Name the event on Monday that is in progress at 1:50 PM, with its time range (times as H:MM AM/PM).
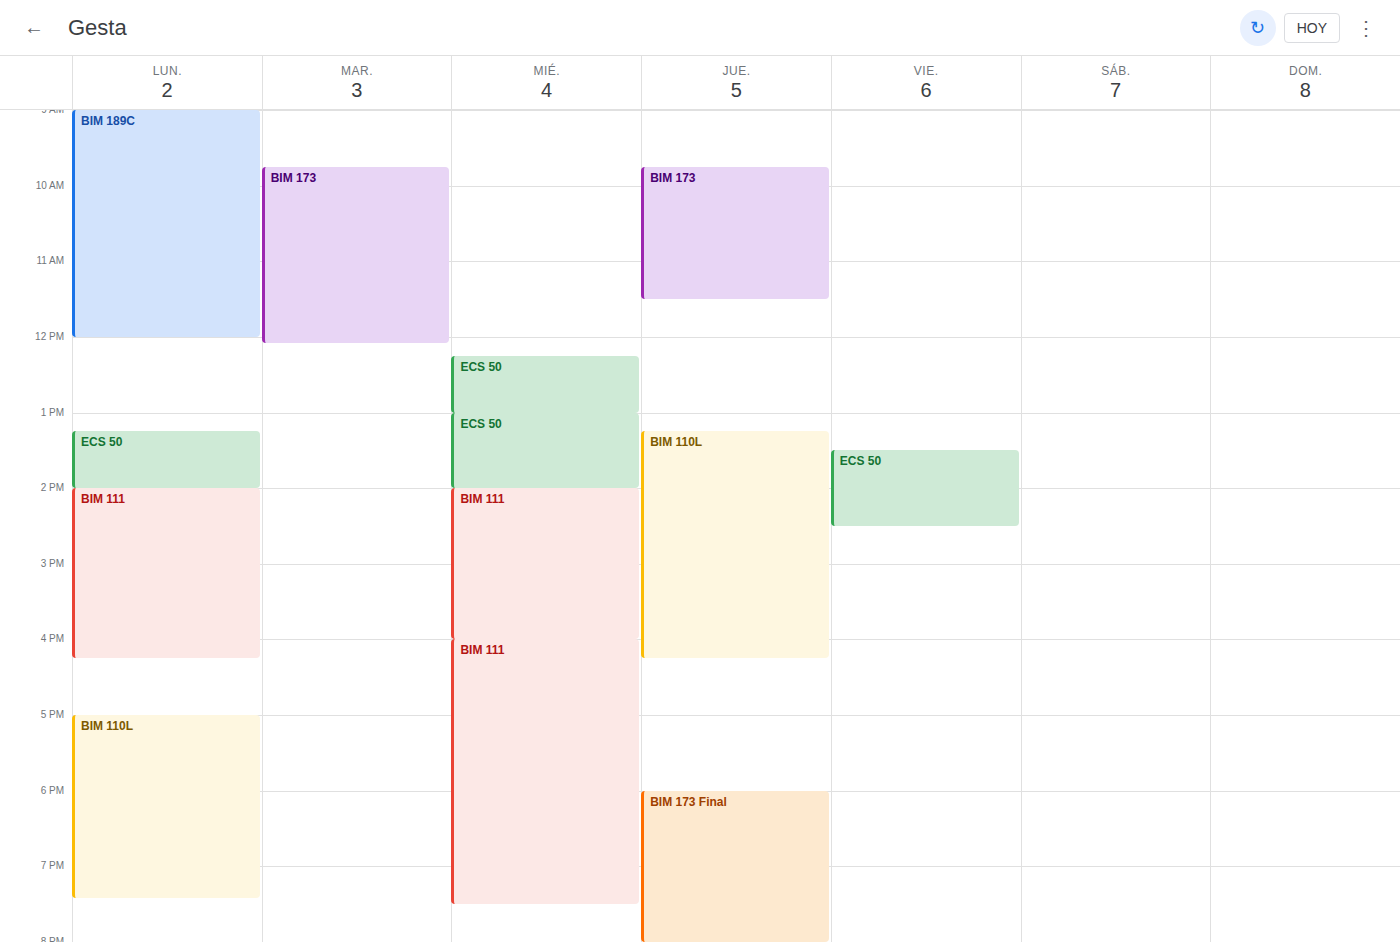
"ECS 50", 1:15 PM to 2:00 PM